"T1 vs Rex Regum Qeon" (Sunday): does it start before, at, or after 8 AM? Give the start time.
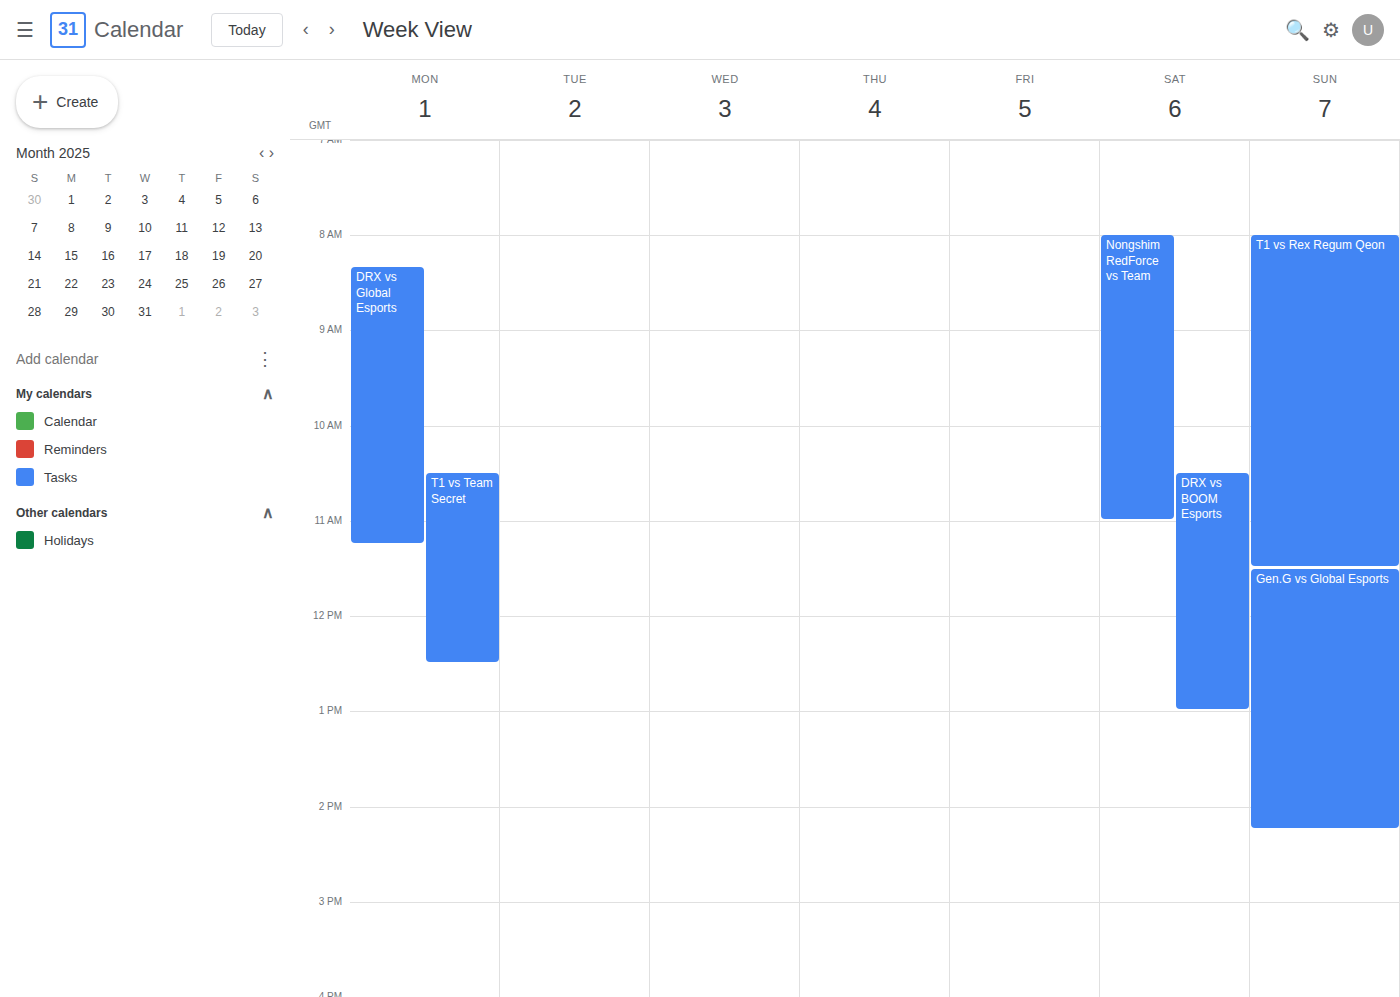
8:00 AM -- exactly at 8 AM, on the 8 AM line.